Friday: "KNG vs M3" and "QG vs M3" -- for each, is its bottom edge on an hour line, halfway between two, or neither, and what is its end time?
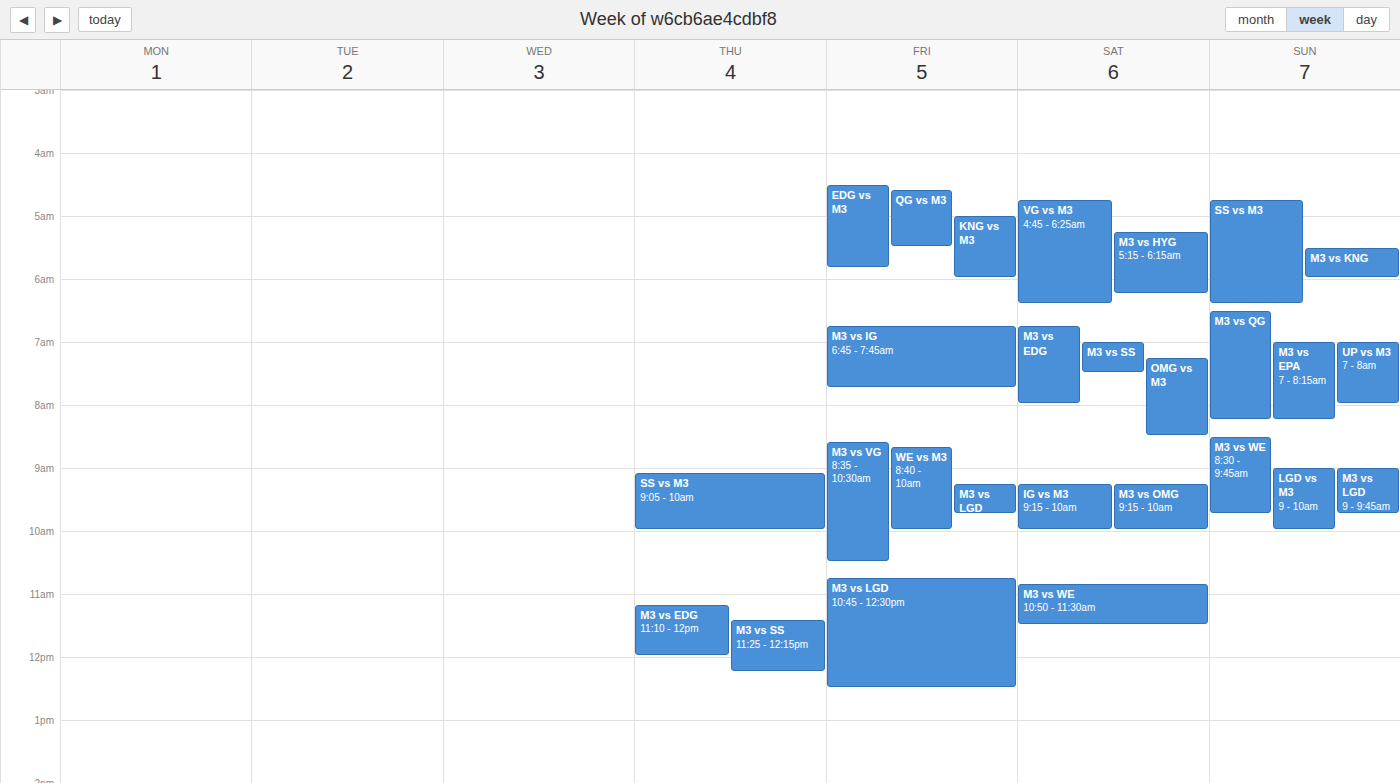
"KNG vs M3": 6:00 AM, exactly on the 6 AM line. "QG vs M3": 5:30 AM, halfway between the 5 AM and 6 AM lines.